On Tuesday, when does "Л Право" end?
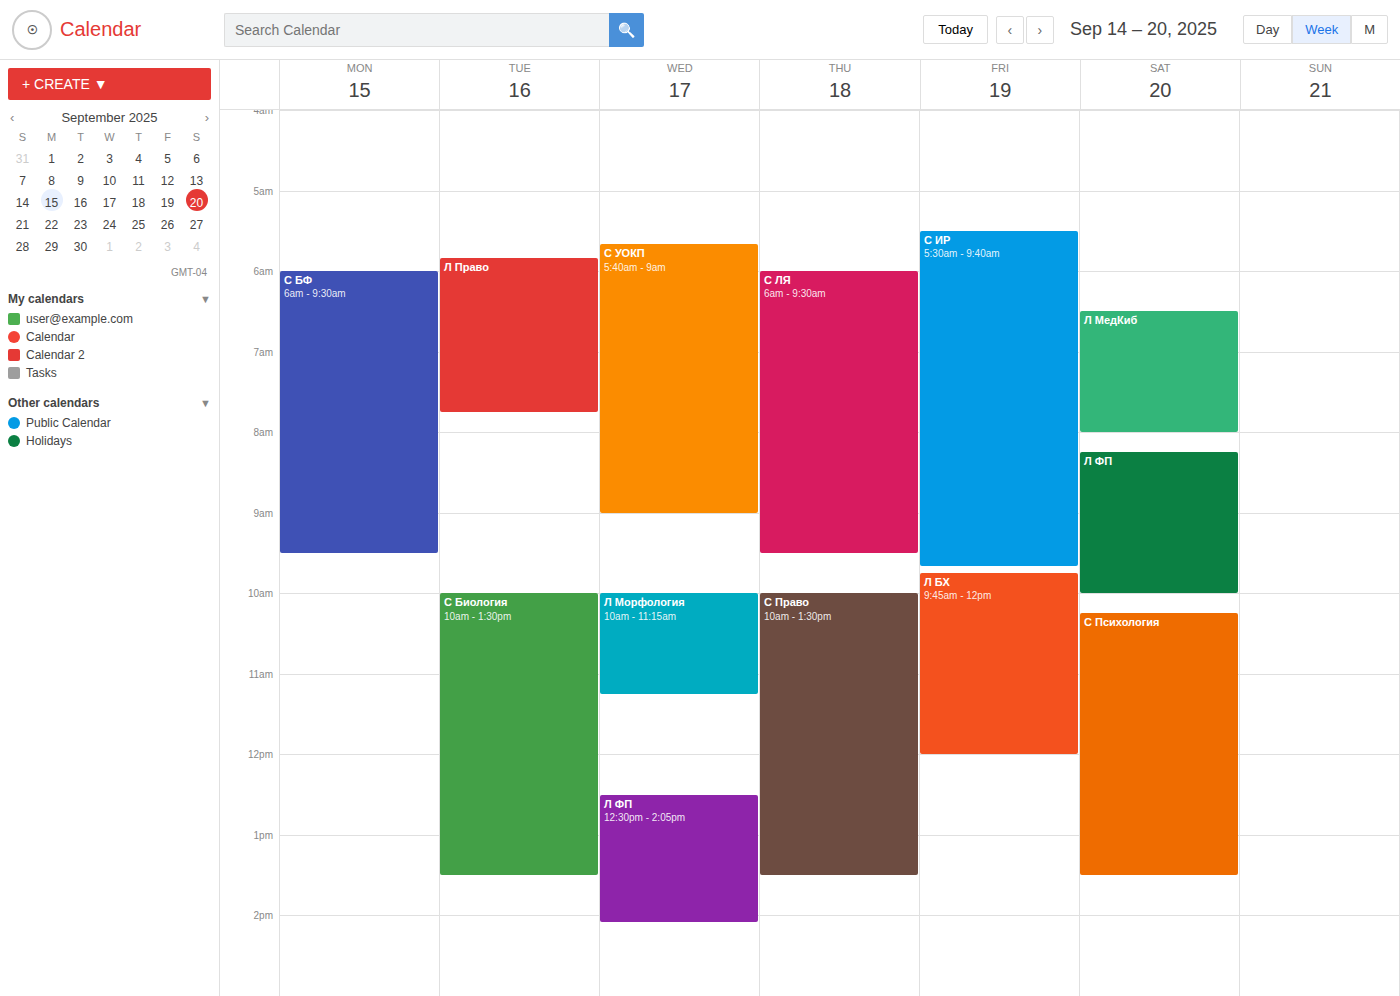
7:45 AM